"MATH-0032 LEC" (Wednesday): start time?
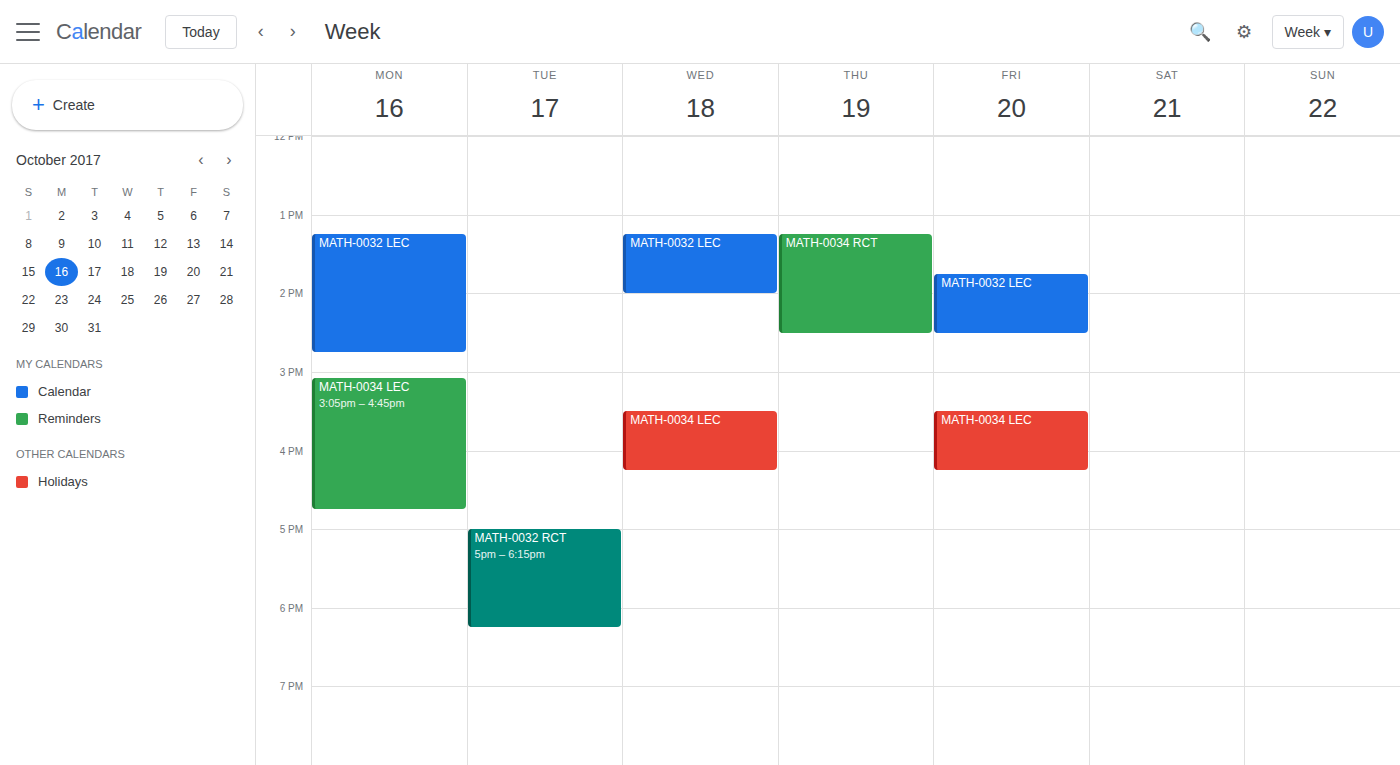
1:15 PM